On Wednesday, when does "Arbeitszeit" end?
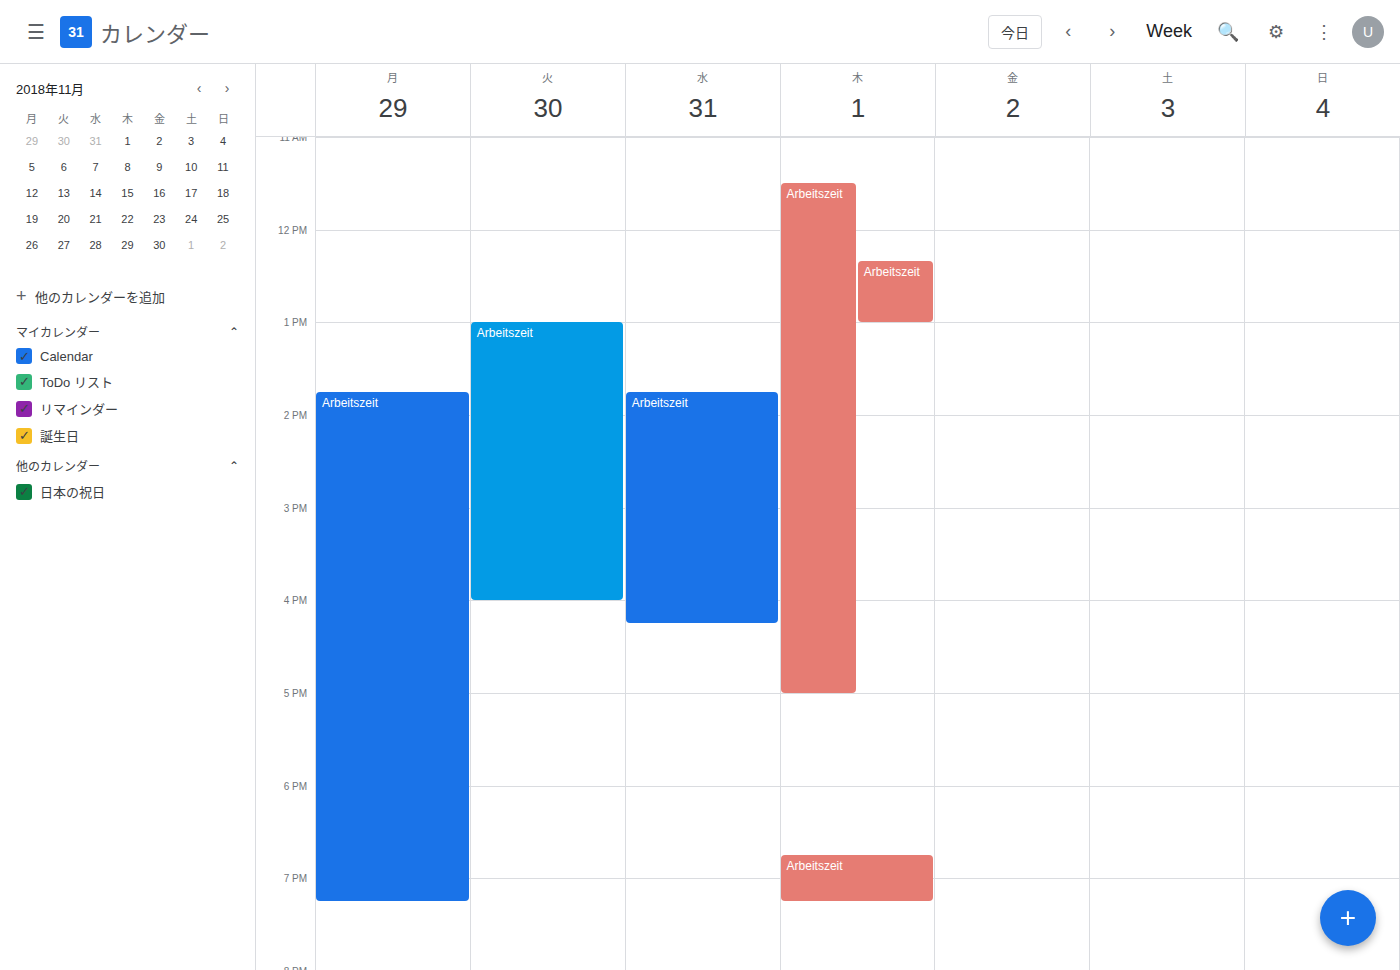
4:15 PM